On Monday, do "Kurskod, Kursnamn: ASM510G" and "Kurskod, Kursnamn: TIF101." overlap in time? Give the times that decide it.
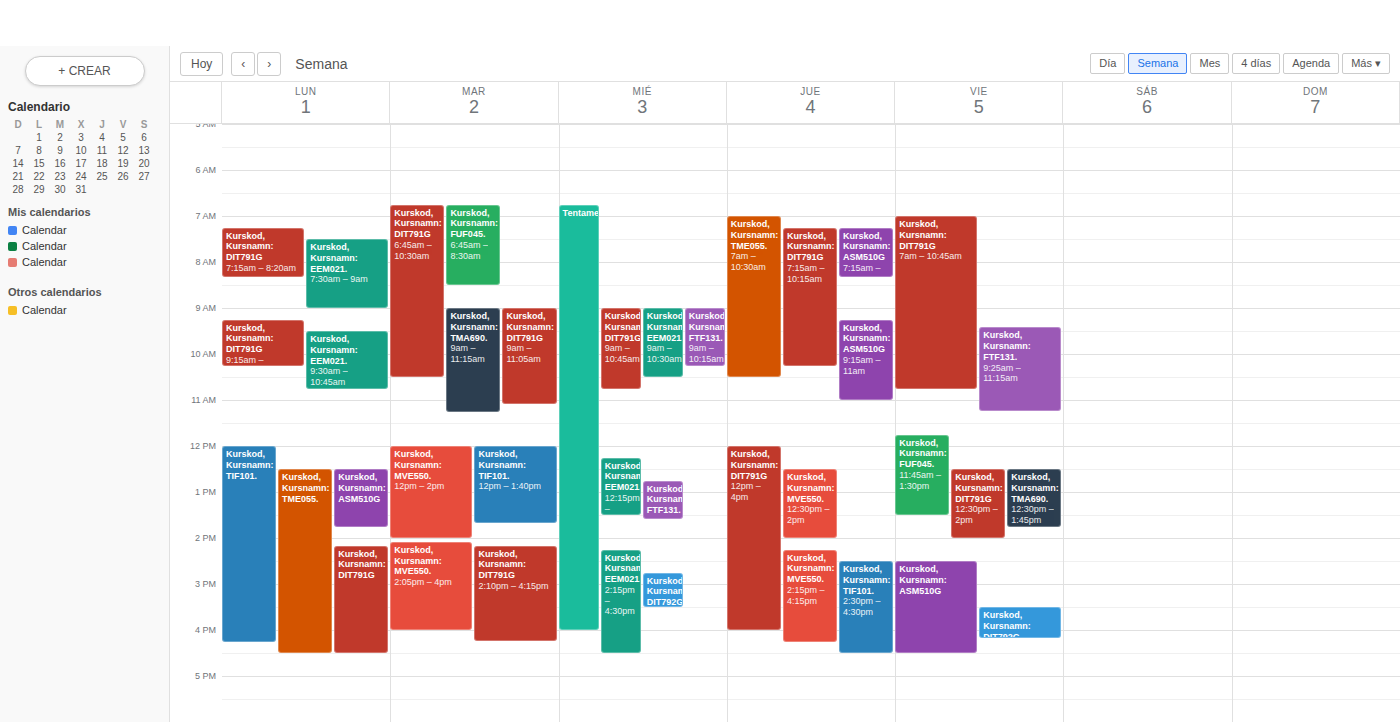
"Kurskod, Kursnamn: ASM510G" runs 12:30 PM to 1:45 PM, inside "Kurskod, Kursnamn: TIF101." -- they overlap.